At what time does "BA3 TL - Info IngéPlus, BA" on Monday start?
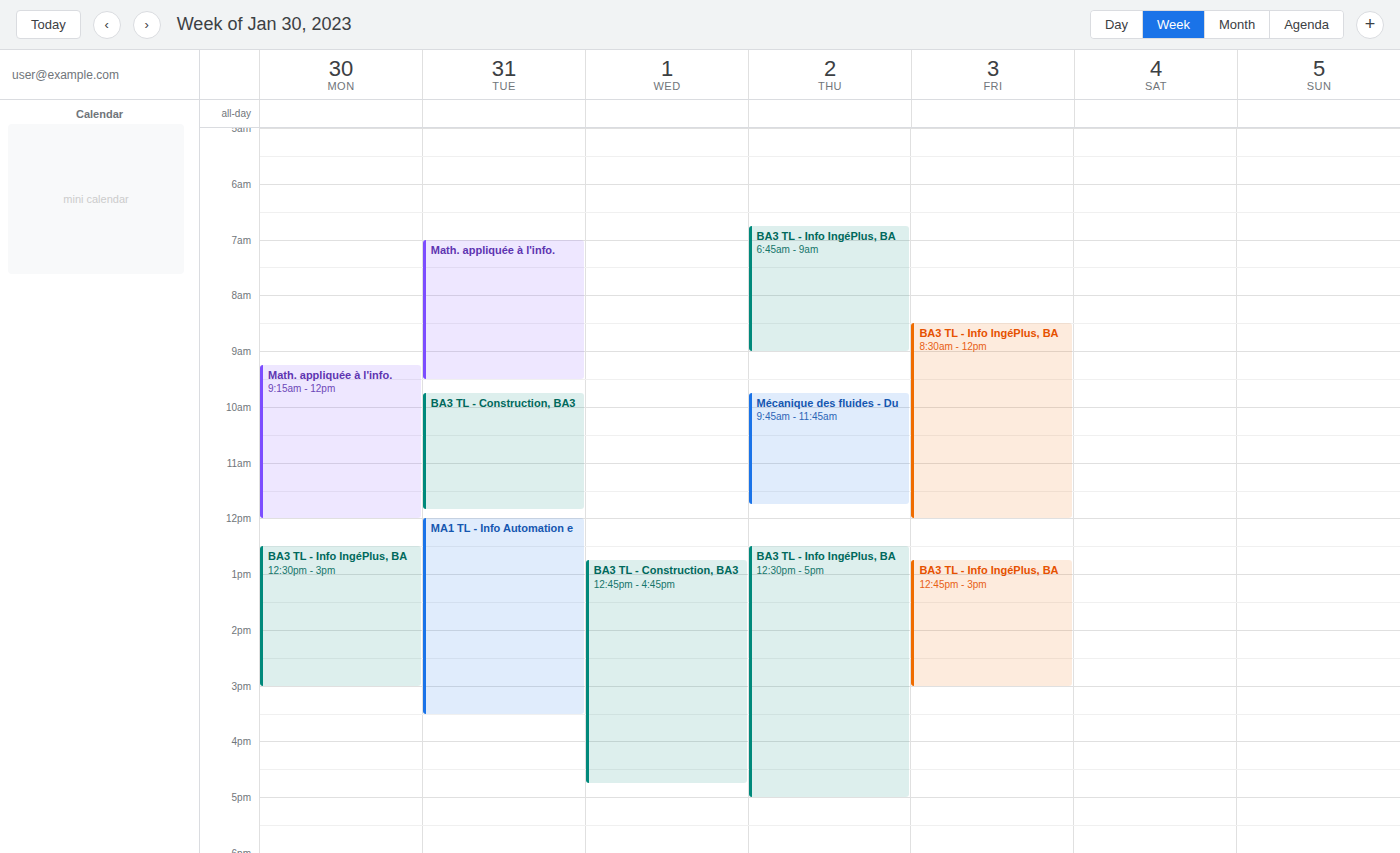
12:30 PM